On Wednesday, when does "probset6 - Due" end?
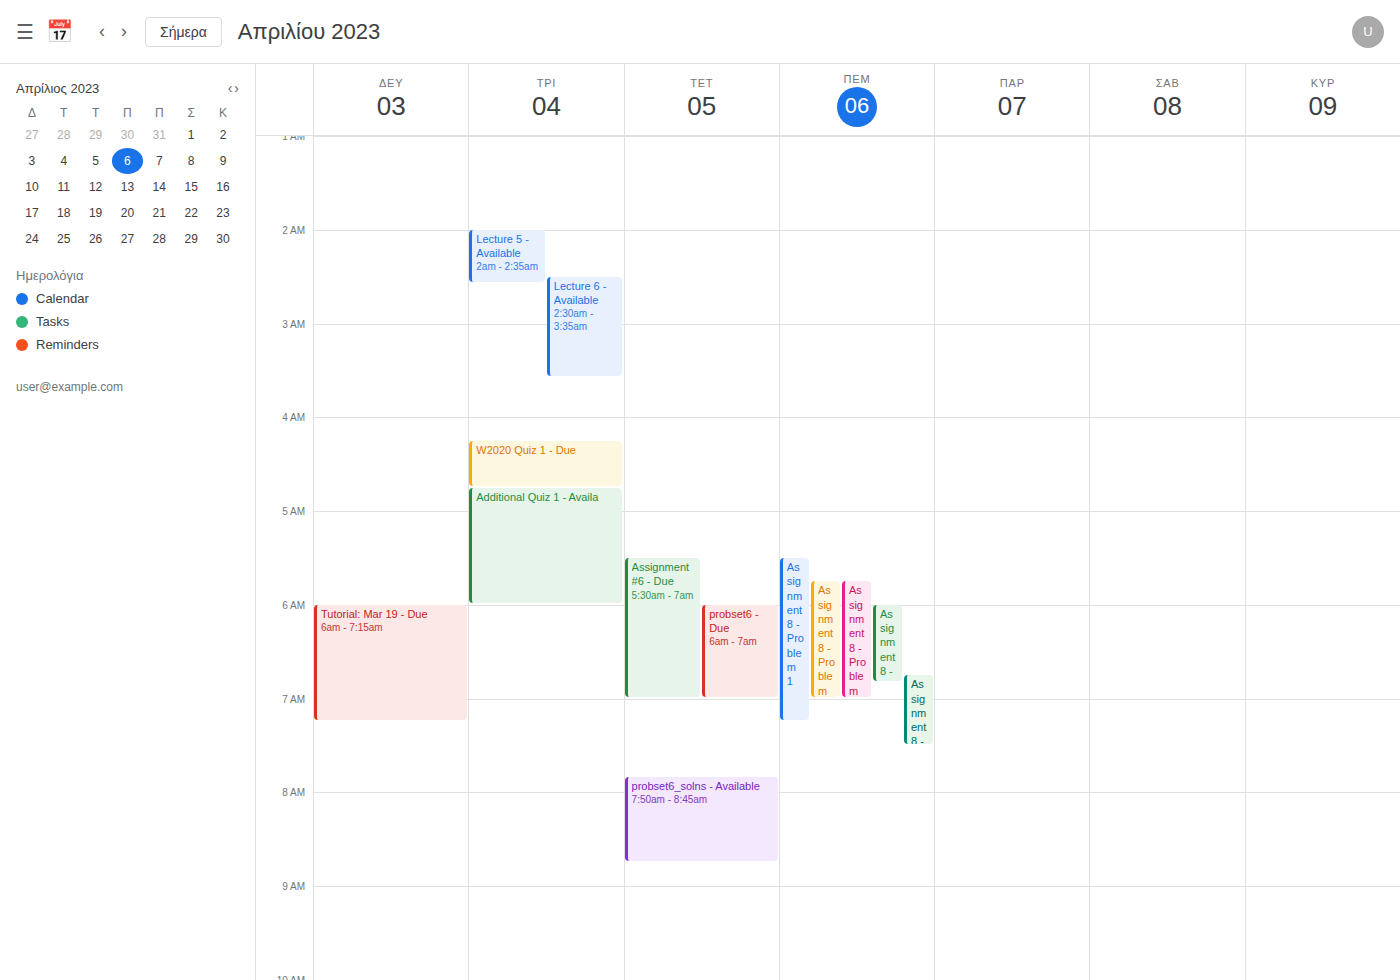
7:00 AM